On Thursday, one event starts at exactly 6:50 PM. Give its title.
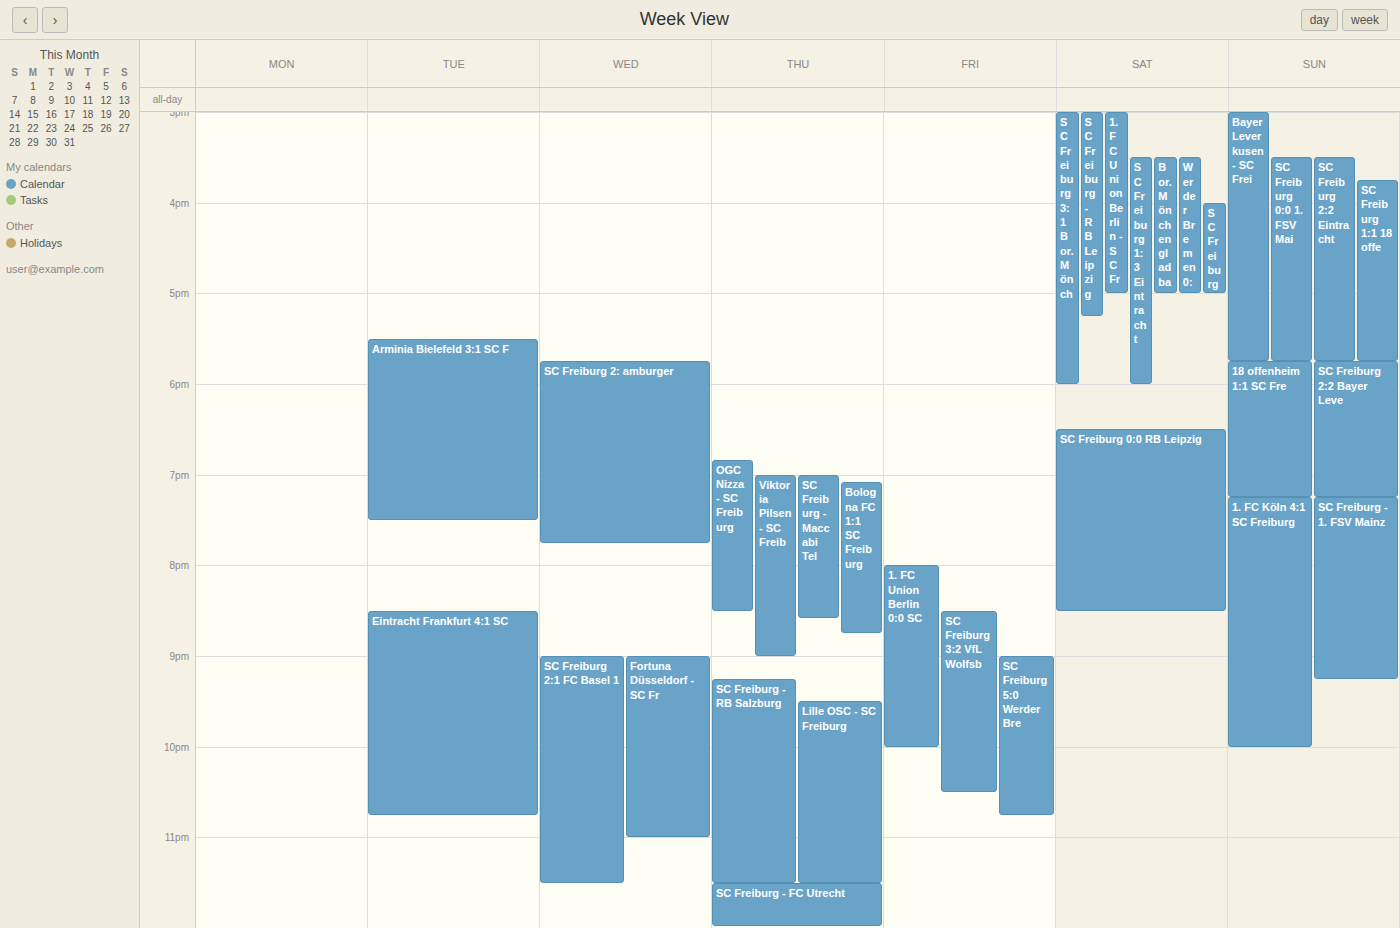
"OGC Nizza - SC Freiburg"